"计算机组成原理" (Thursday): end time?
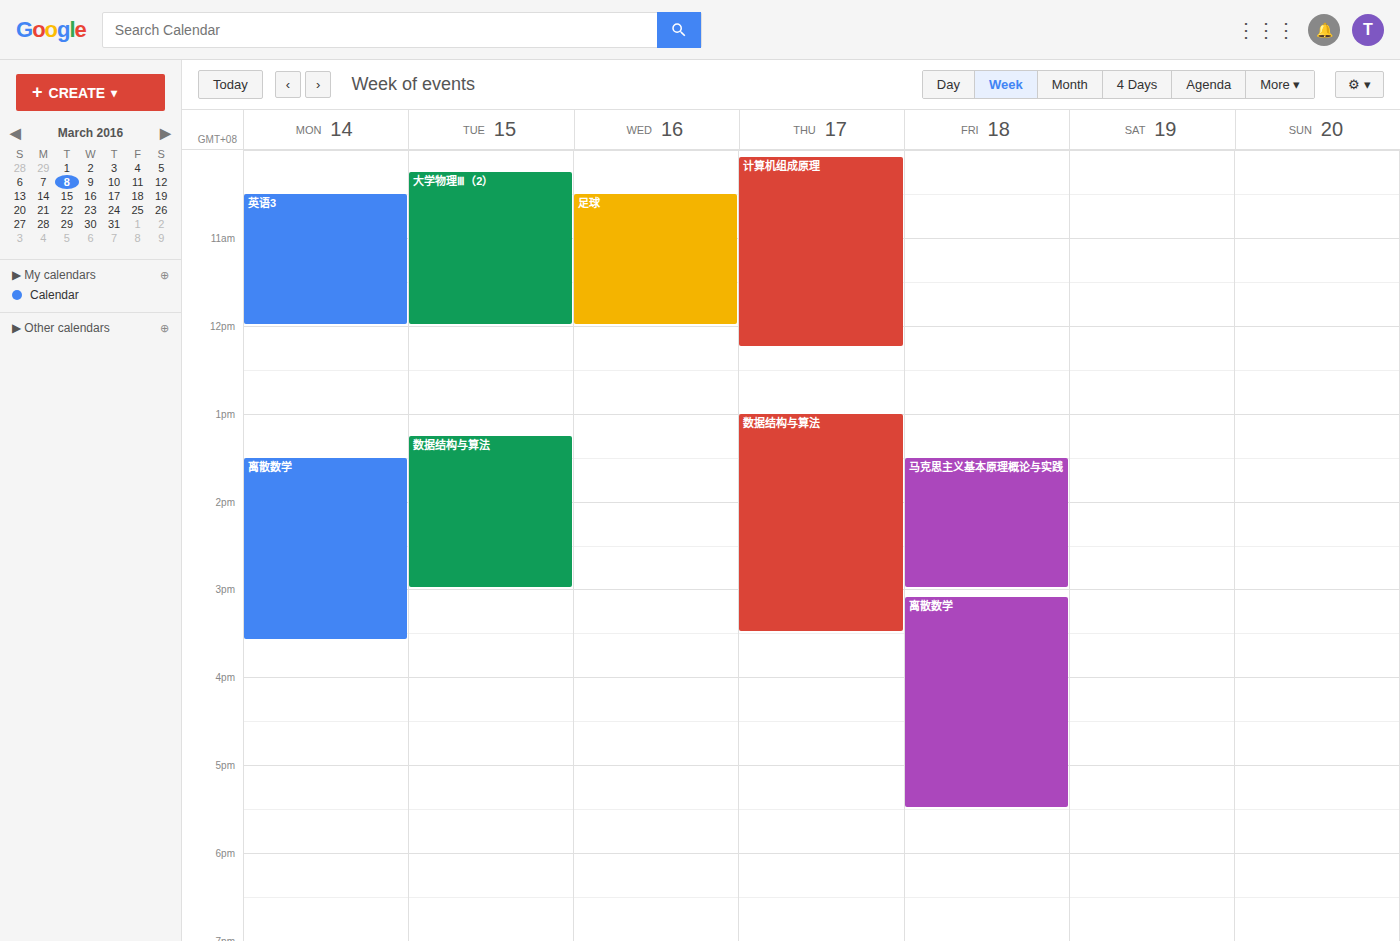
12:15 PM